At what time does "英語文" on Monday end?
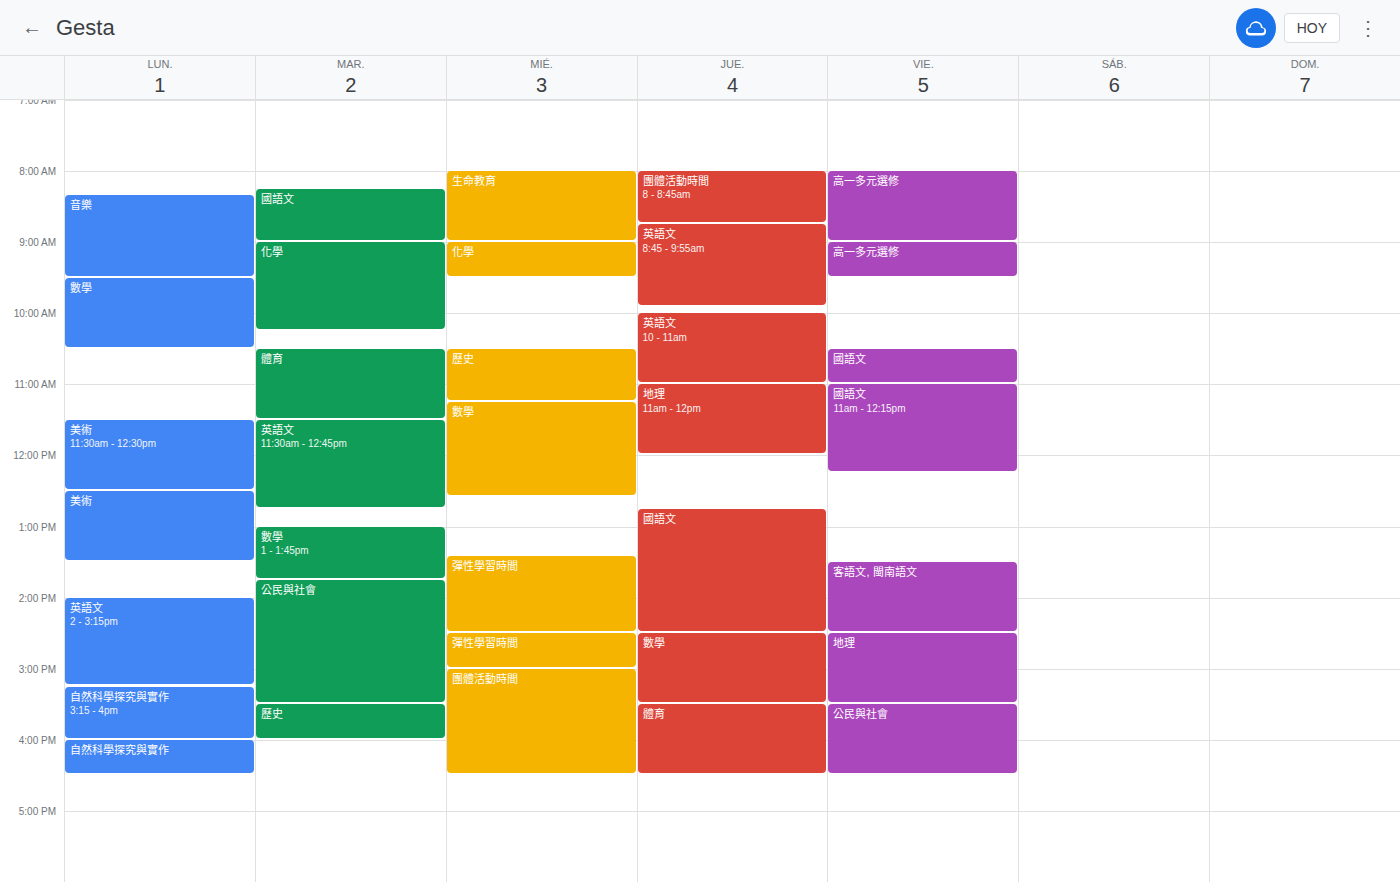
15:15